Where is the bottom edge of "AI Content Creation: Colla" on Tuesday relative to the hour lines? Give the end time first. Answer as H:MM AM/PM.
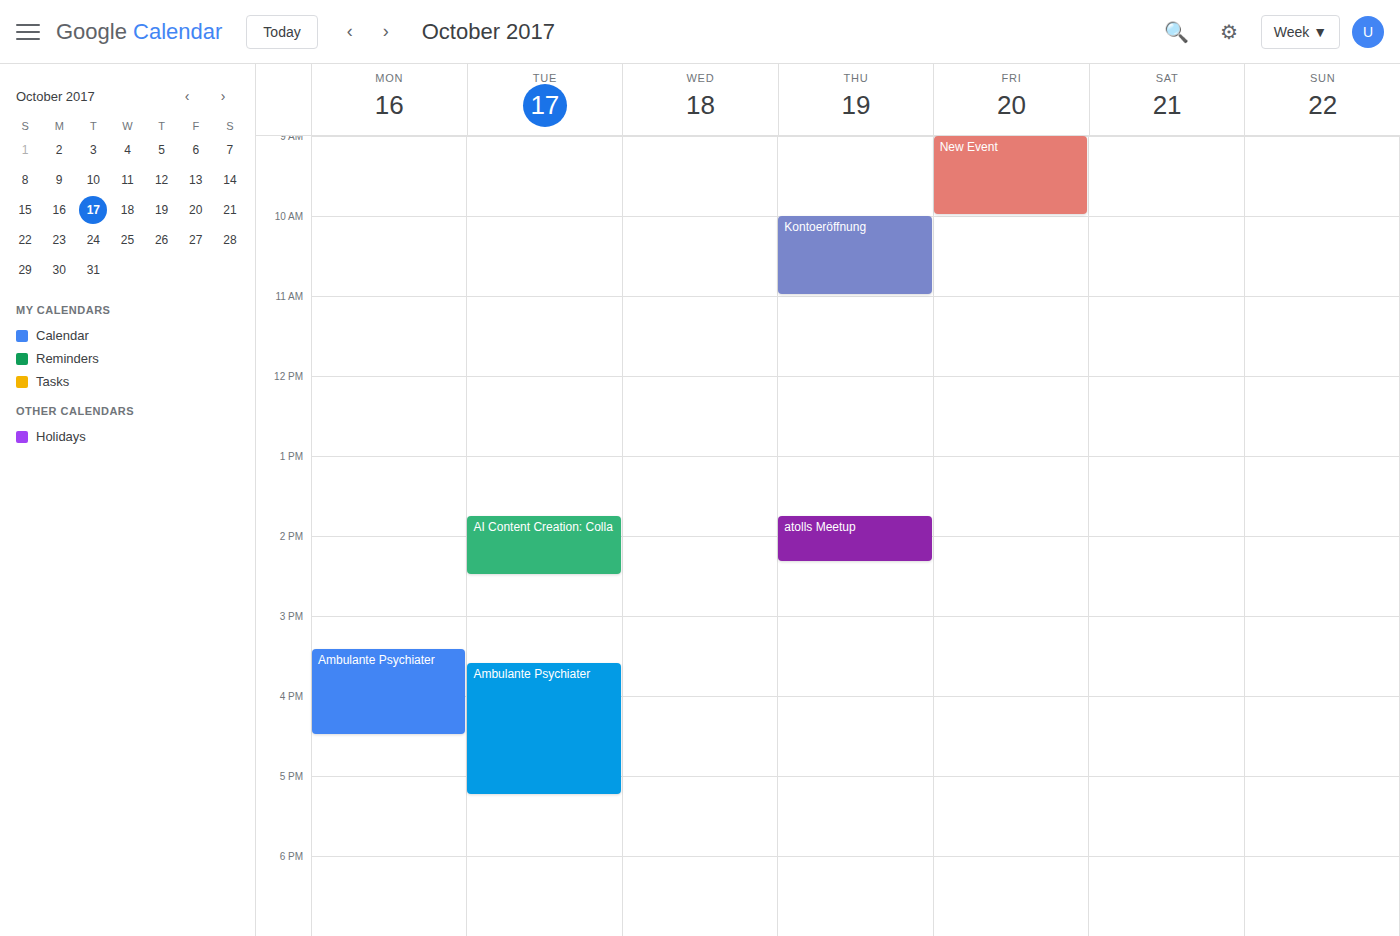
2:30 PM -- halfway between the 2 PM and 3 PM lines.